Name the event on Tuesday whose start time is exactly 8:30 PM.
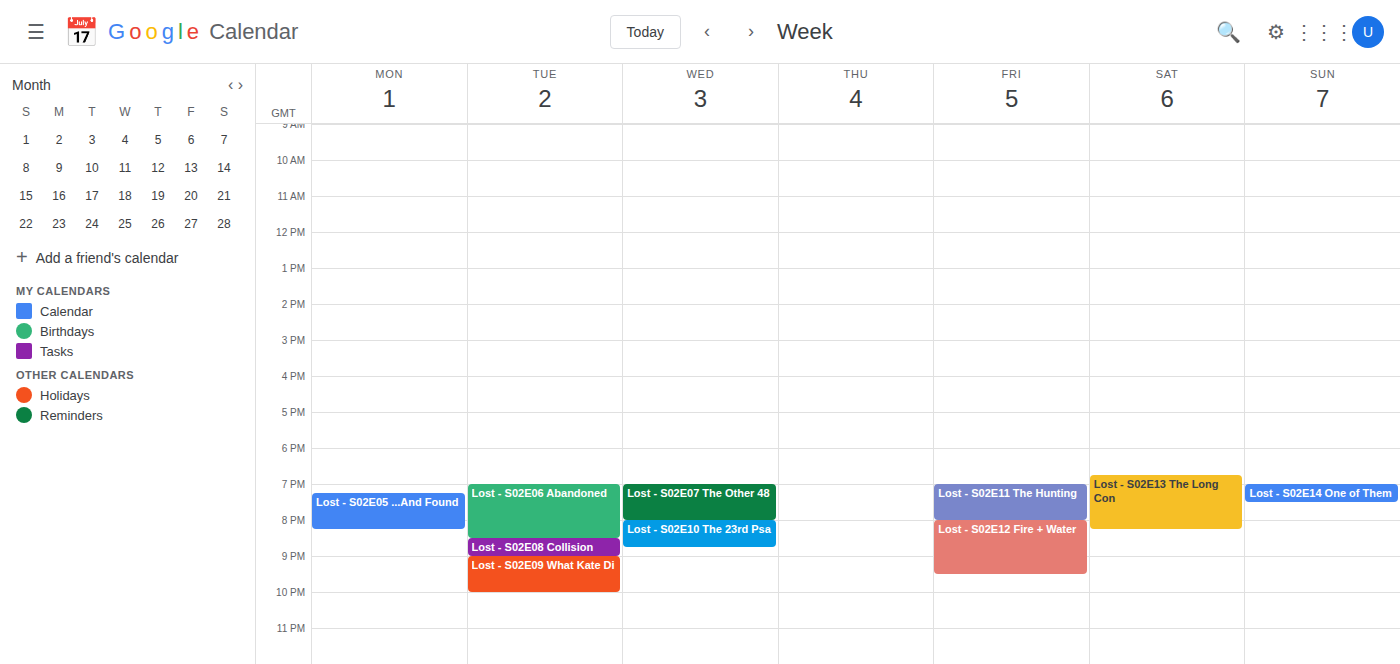
"Lost - S02E08 Collision"